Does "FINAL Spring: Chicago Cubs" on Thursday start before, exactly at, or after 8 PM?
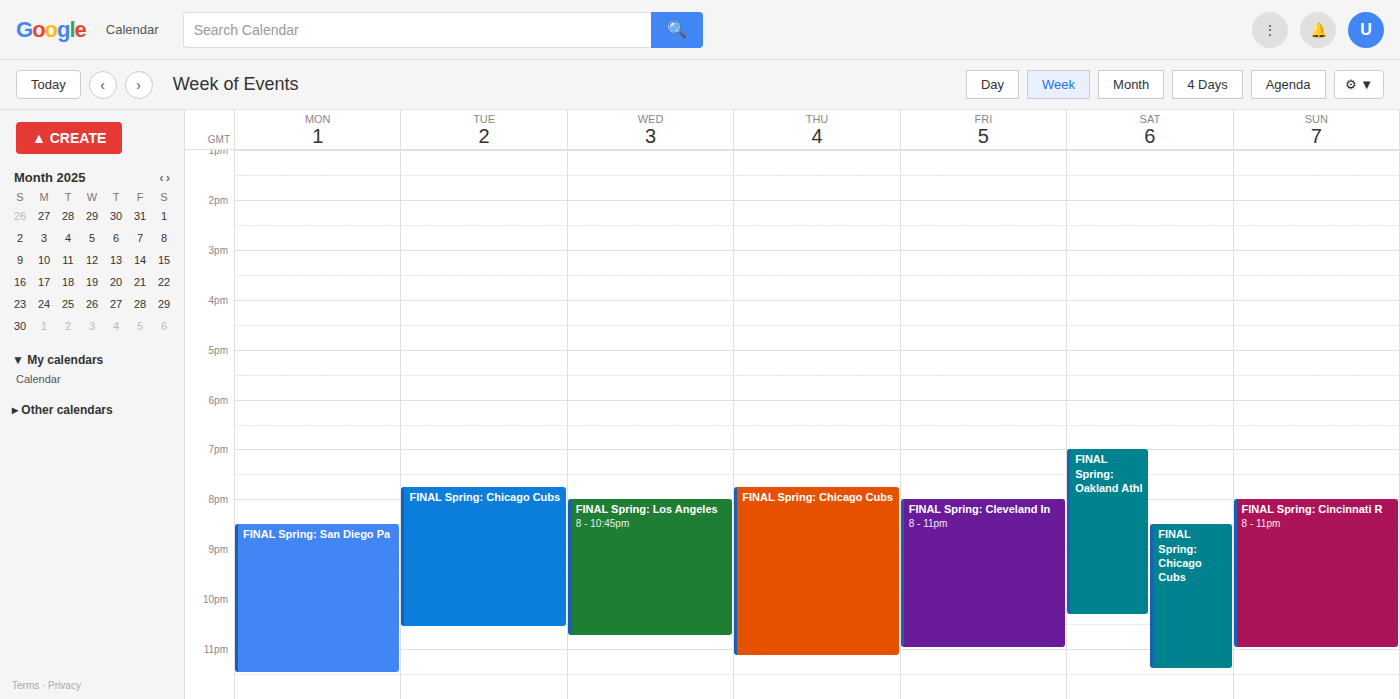
7:45 PM -- before 8 PM, 15 minutes above the 8 PM line.